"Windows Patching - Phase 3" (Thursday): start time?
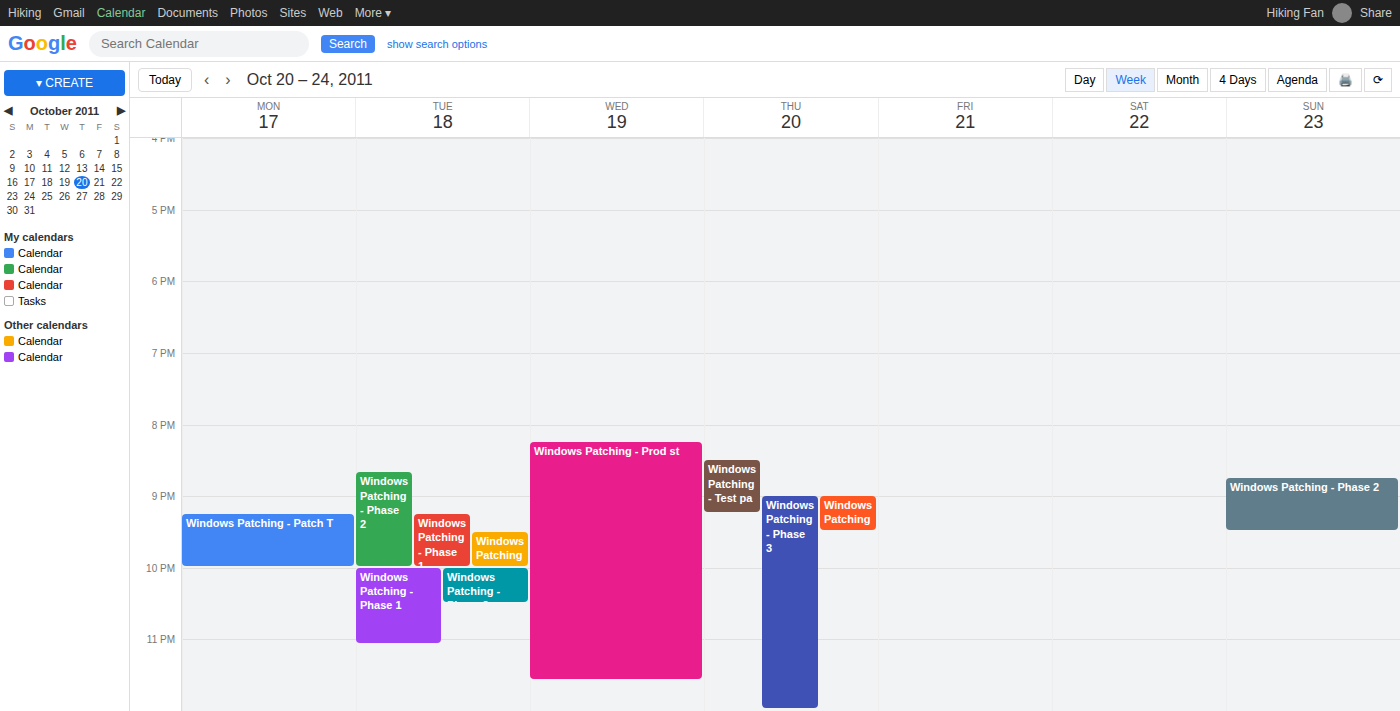
9:00 PM